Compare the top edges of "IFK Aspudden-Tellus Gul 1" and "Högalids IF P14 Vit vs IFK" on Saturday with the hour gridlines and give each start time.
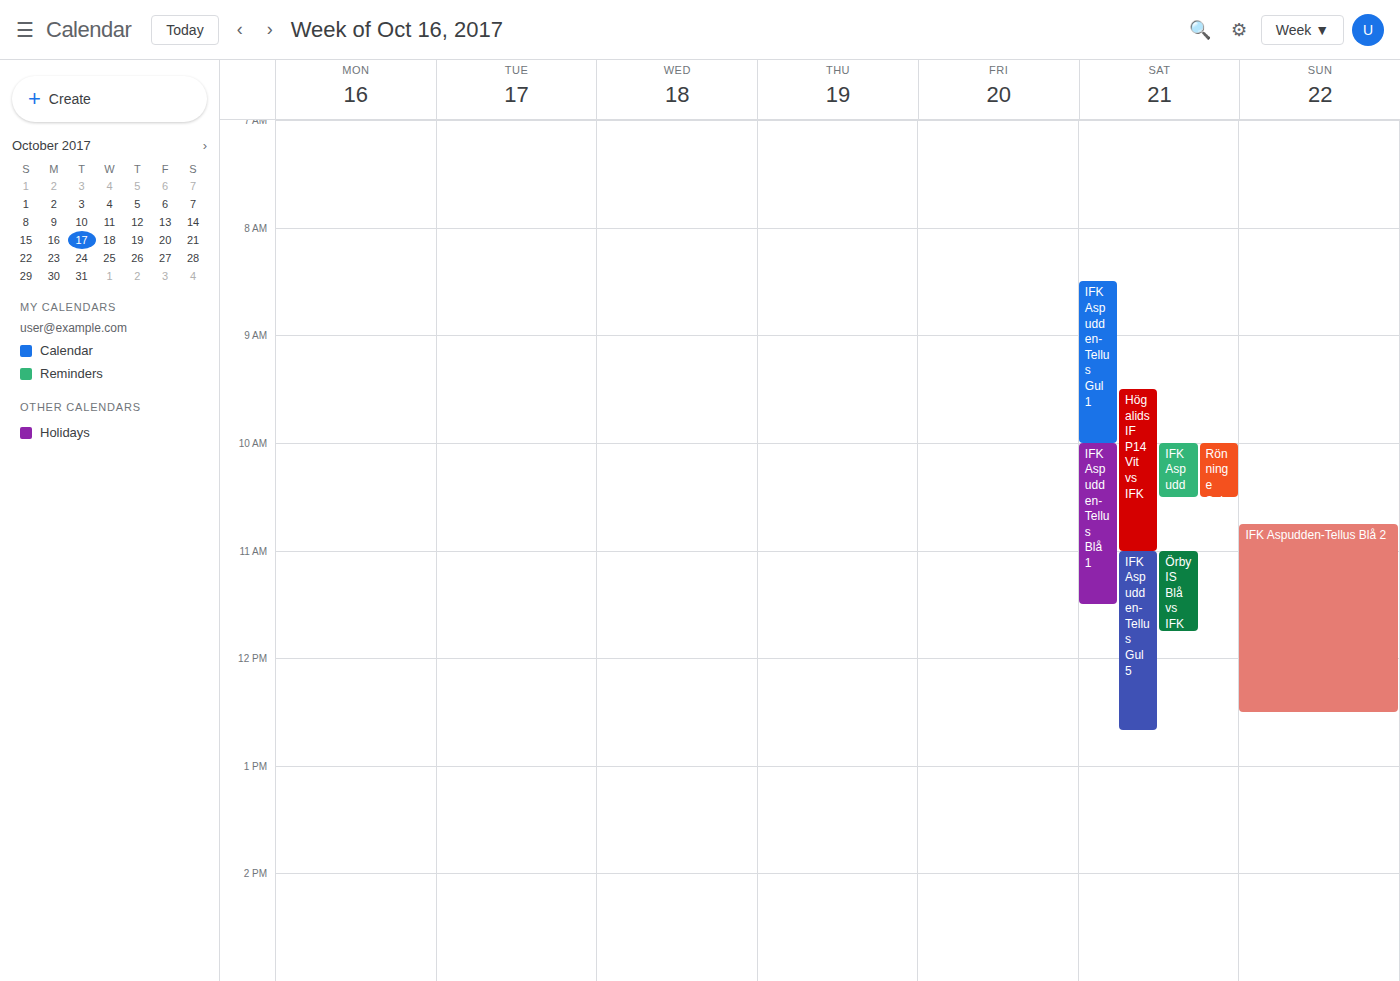
"IFK Aspudden-Tellus Gul 1": 8:30 AM, halfway between the 8 AM and 9 AM lines. "Högalids IF P14 Vit vs IFK": 9:30 AM, halfway between the 9 AM and 10 AM lines.